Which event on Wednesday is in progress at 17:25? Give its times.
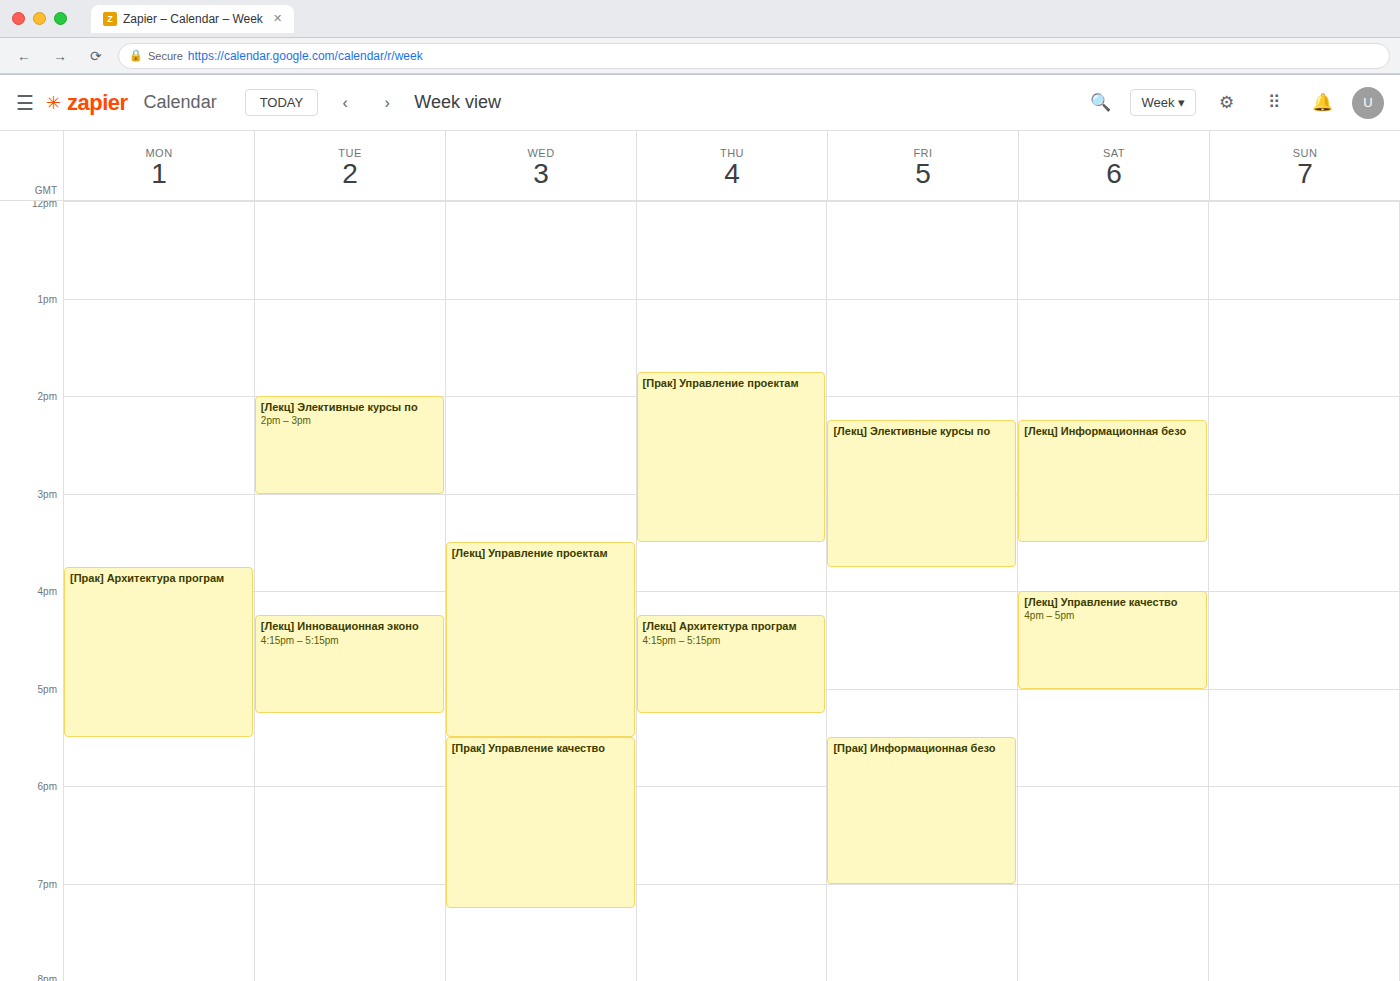
"[Лекц] Управление проектам", 15:30 to 17:30